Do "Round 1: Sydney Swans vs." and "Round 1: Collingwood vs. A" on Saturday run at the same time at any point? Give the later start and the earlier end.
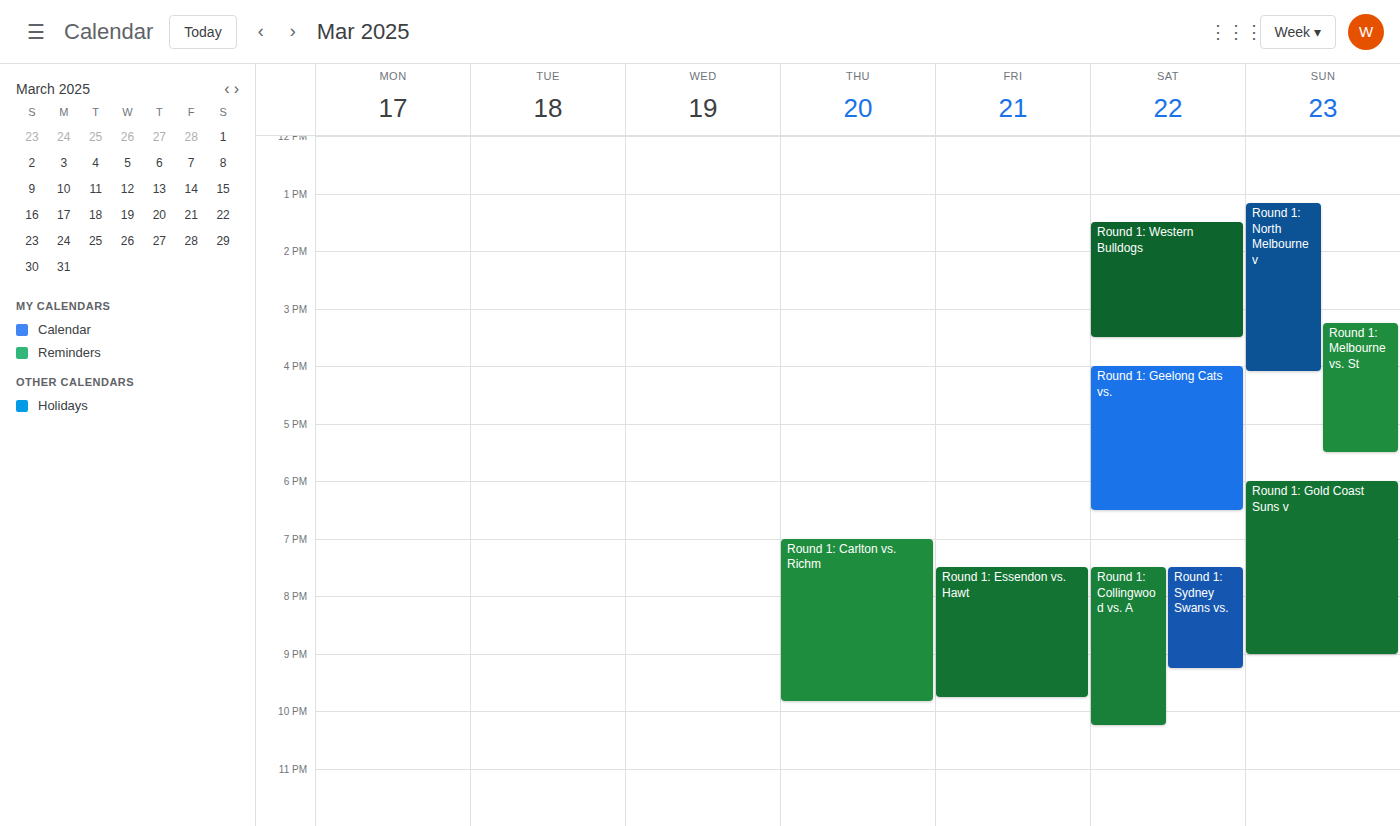
"Round 1: Sydney Swans vs." runs 7:30 PM to 9:15 PM, inside "Round 1: Collingwood vs. A" -- they overlap.